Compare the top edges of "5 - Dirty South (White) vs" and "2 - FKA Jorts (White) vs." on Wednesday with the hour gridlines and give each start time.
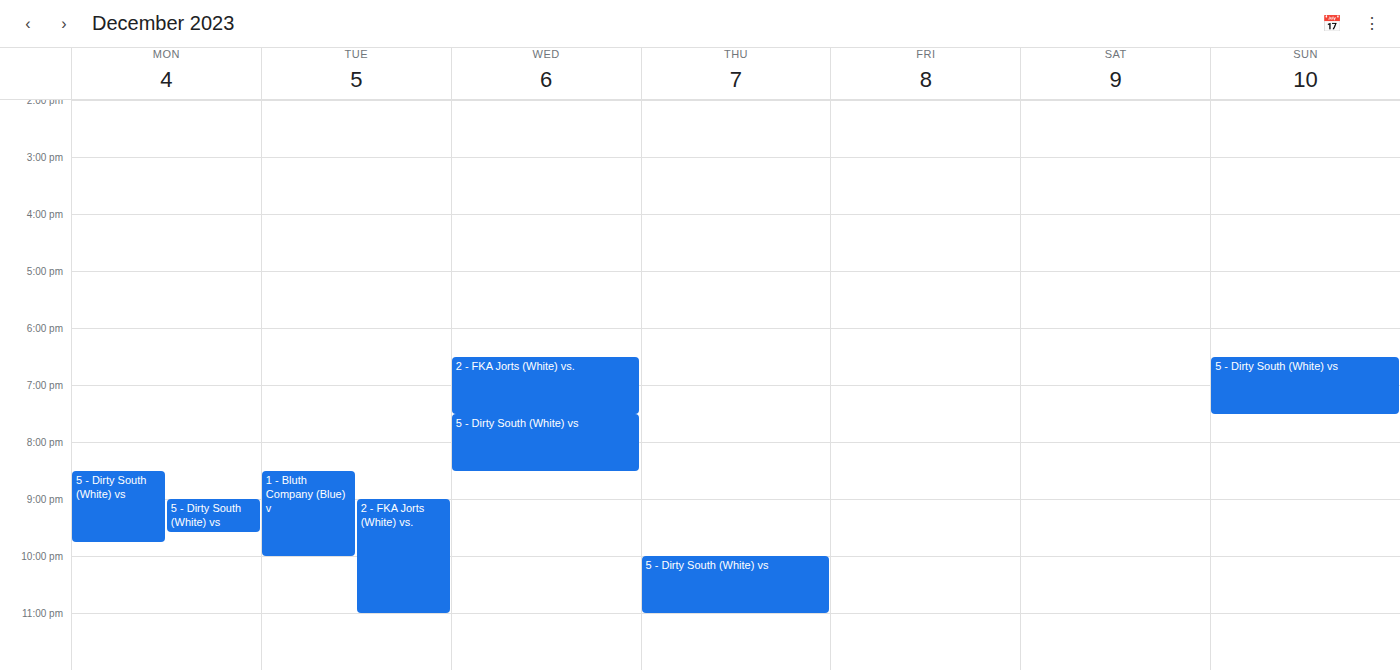
"5 - Dirty South (White) vs": 7:30 PM, halfway between the 7 PM and 8 PM lines. "2 - FKA Jorts (White) vs.": 6:30 PM, halfway between the 6 PM and 7 PM lines.